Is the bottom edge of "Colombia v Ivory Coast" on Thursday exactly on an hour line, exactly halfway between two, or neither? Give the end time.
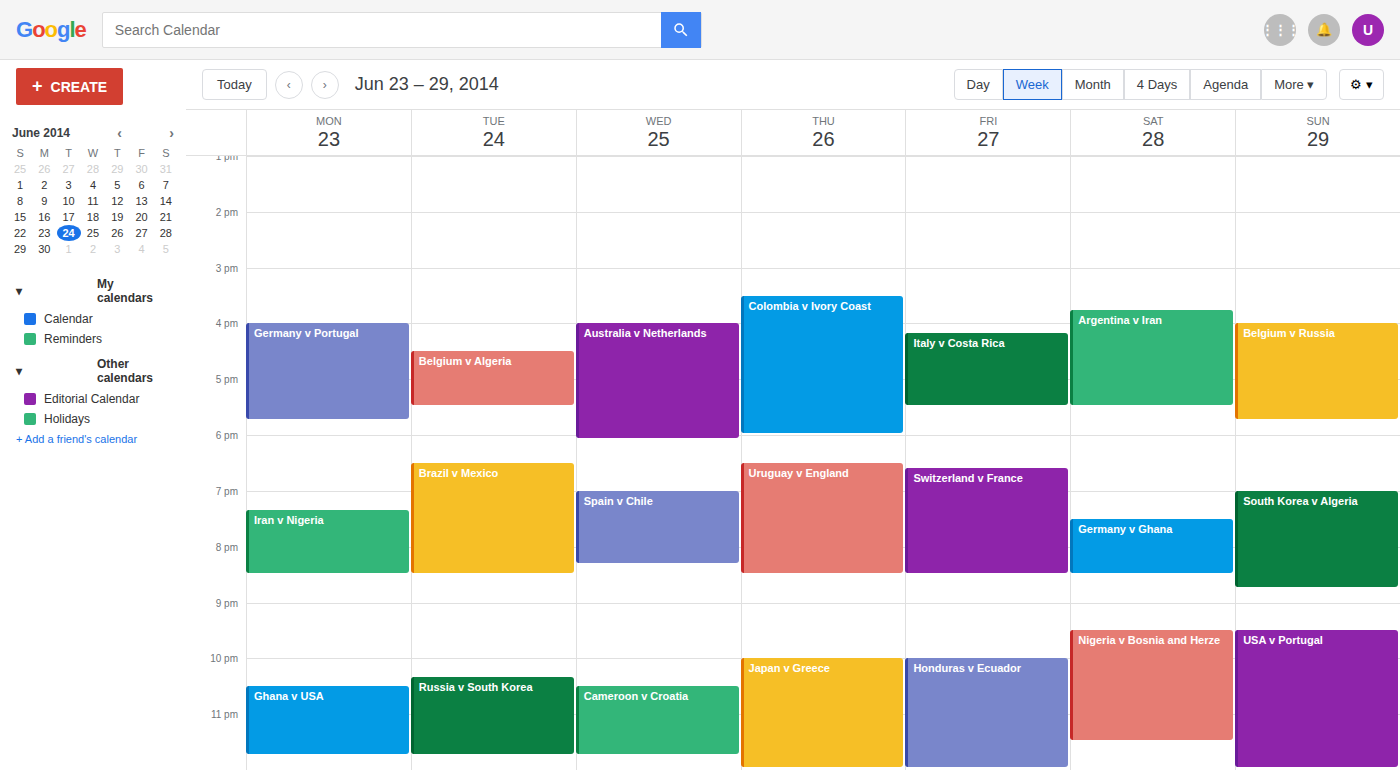
6:00 PM -- exactly on the 6 PM line.